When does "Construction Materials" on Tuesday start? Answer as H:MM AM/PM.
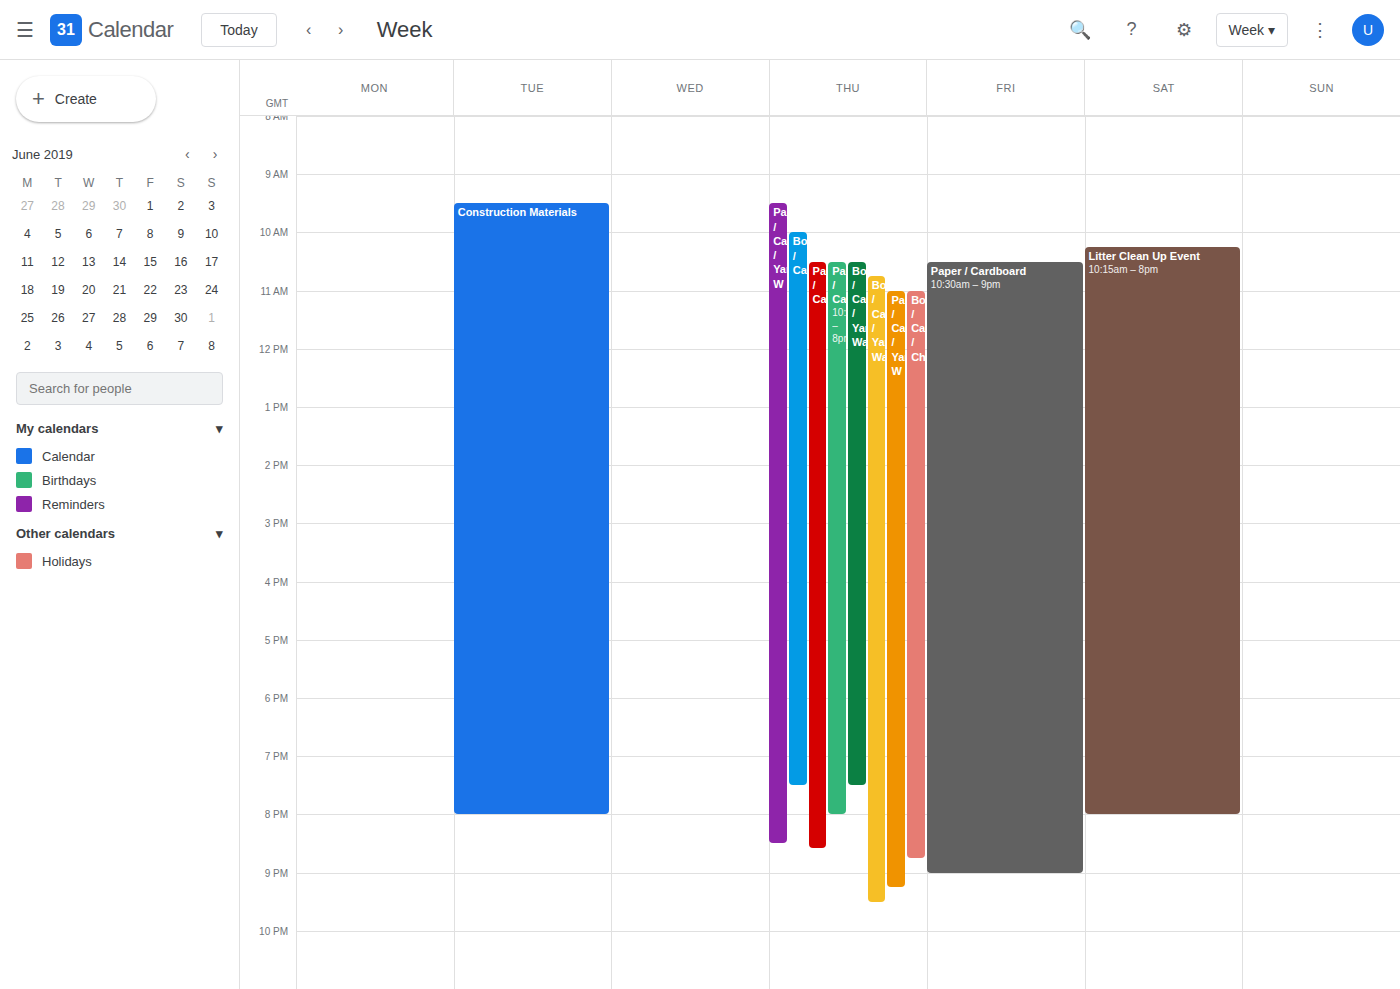
9:30 AM